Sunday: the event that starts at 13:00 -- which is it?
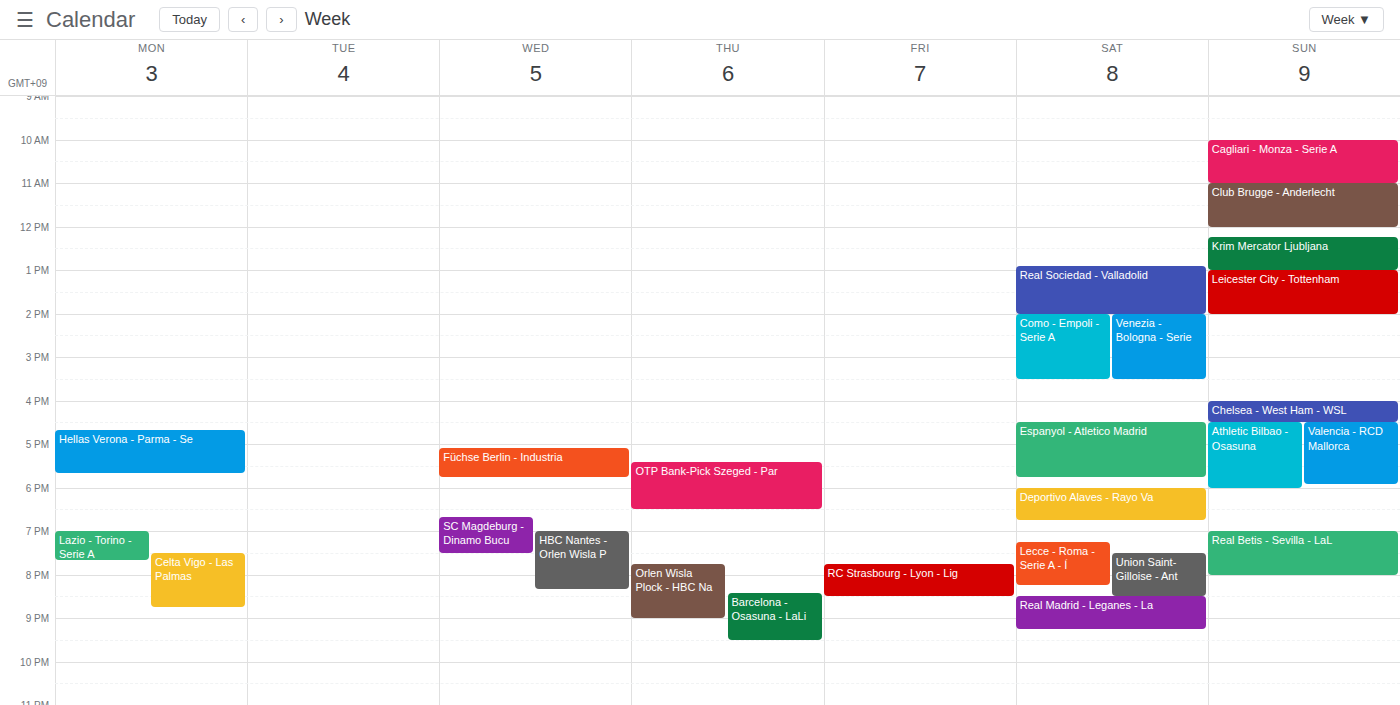
"Leicester City - Tottenham"